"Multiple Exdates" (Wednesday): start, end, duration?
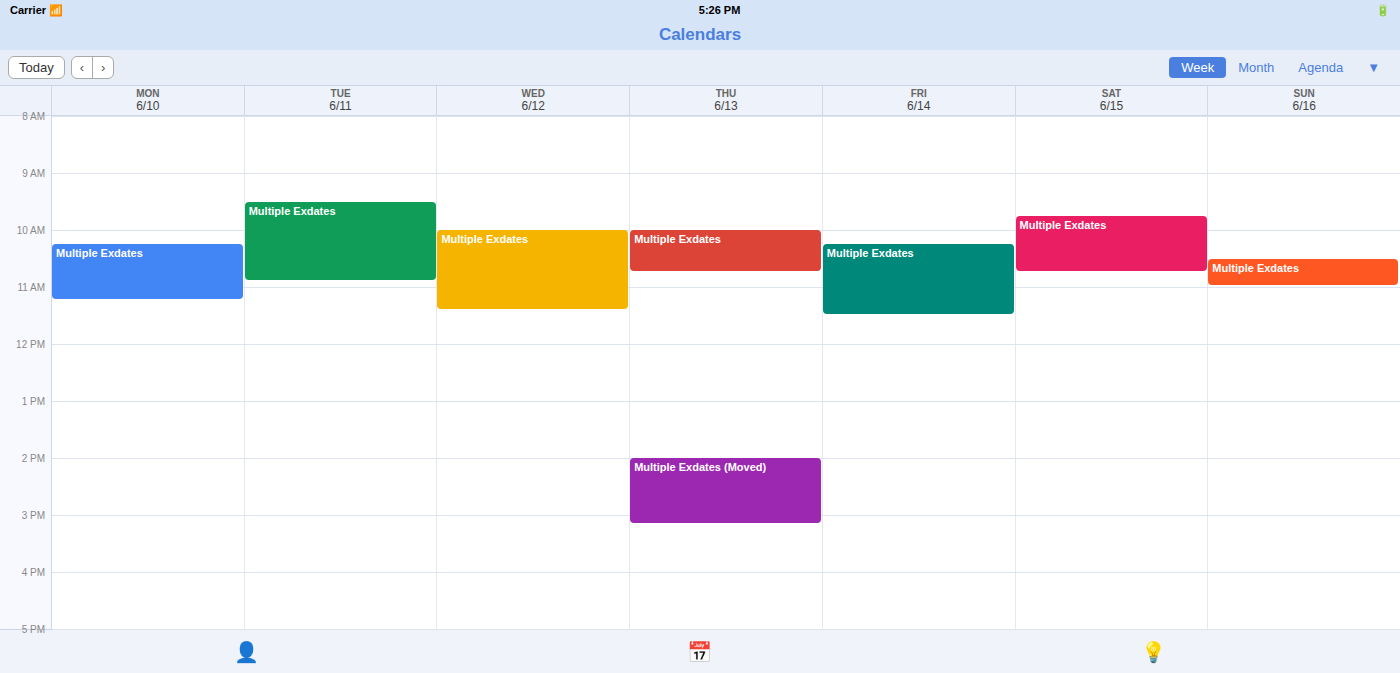
10:00 to 11:25, 1 hour 25 minutes